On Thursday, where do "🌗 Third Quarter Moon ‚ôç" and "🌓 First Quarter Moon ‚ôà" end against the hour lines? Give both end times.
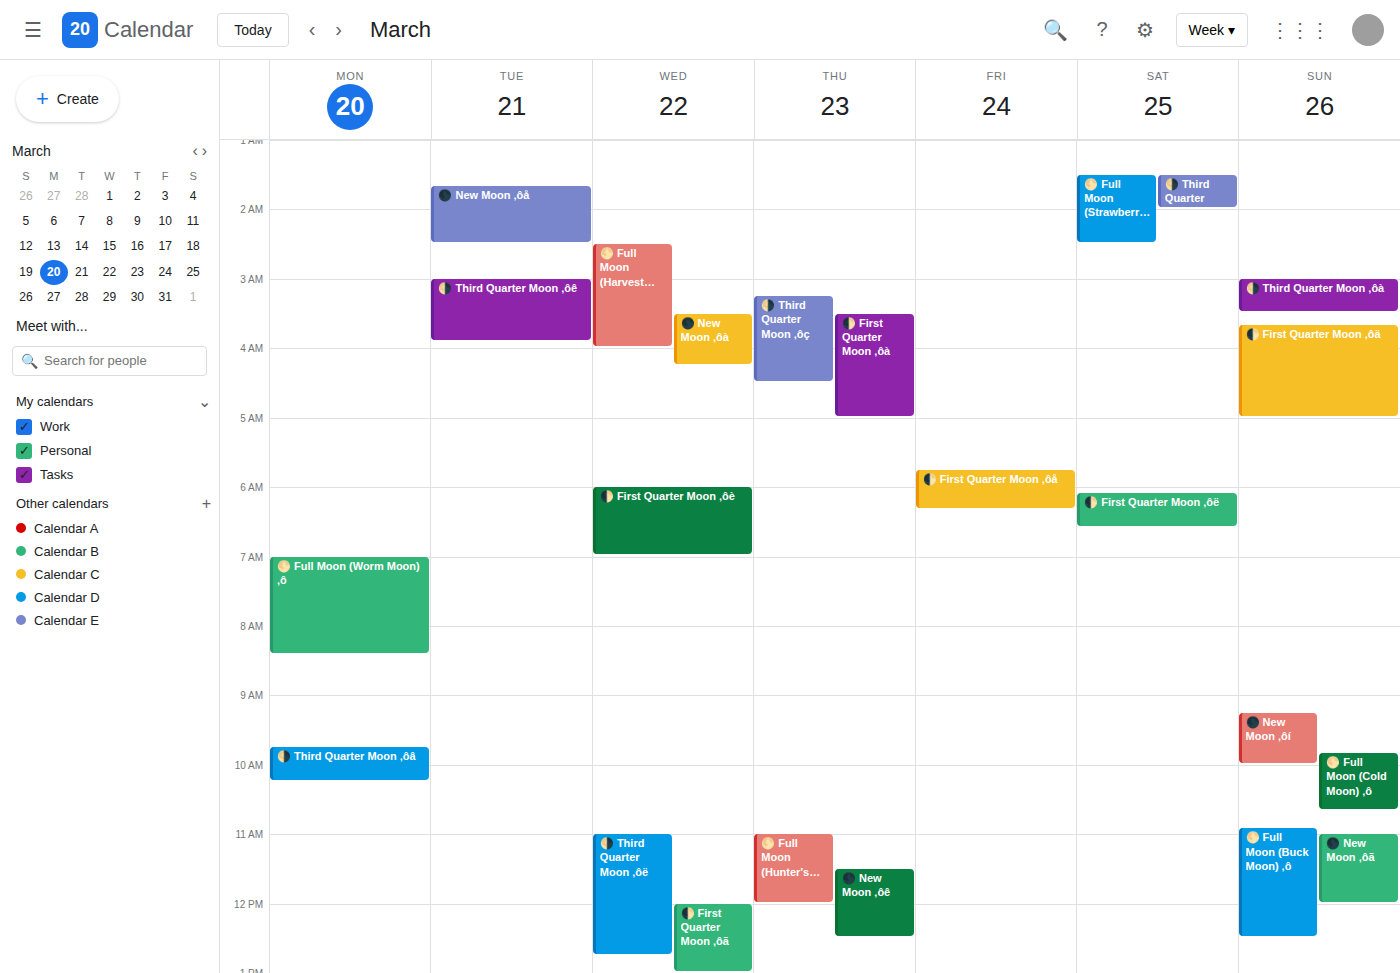
"🌗 Third Quarter Moon ‚ôç": 4:30 AM, halfway between the 4 AM and 5 AM lines. "🌓 First Quarter Moon ‚ôà": 5:00 AM, exactly on the 5 AM line.